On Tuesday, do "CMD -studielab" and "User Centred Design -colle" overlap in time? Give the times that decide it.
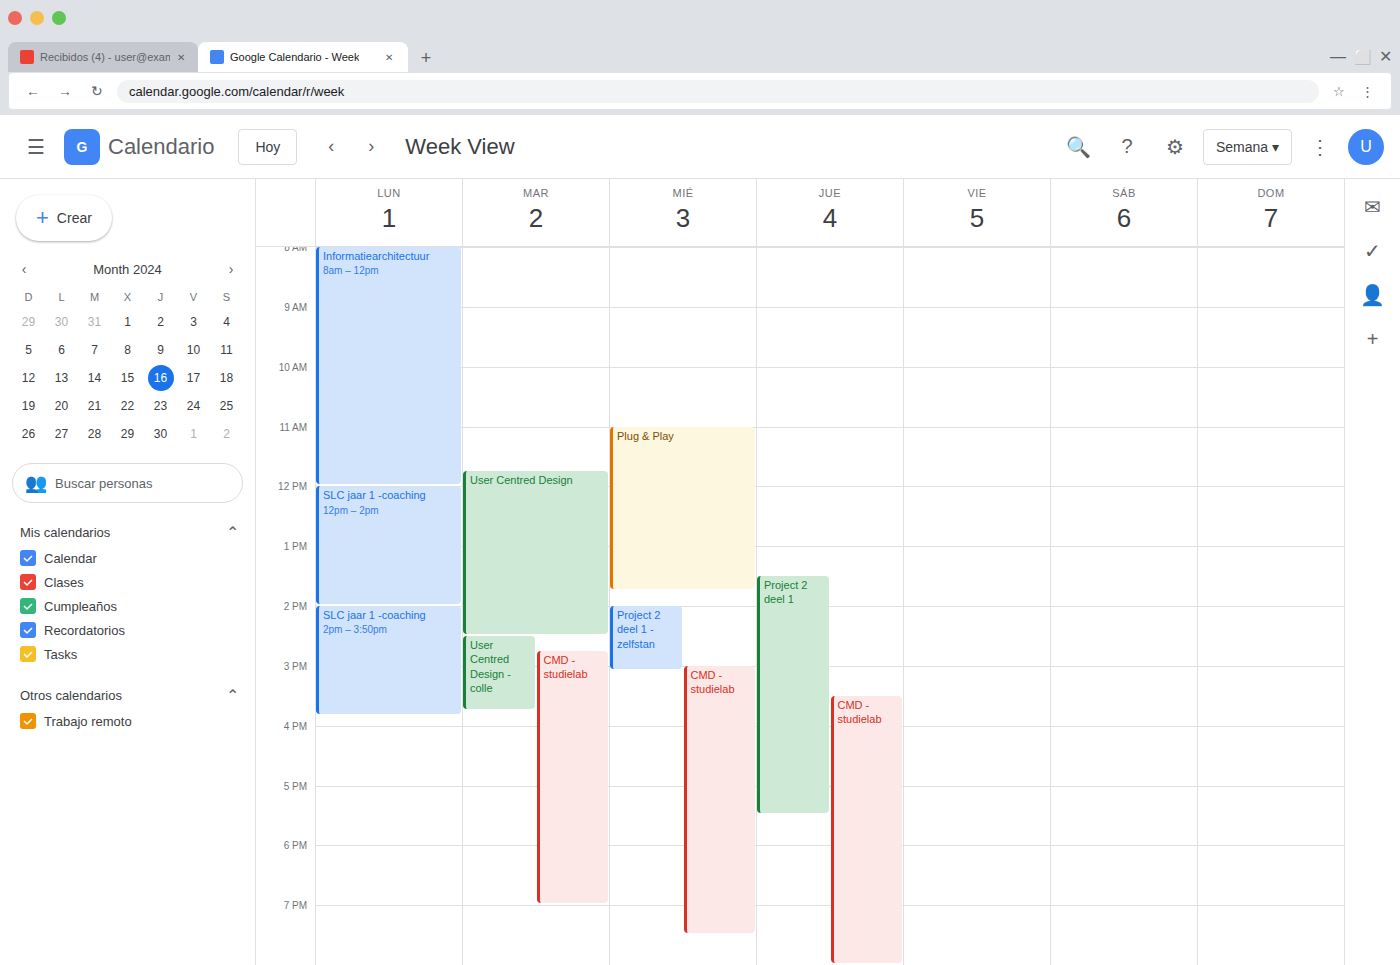
"CMD -studielab" starts at 2:45 PM, before "User Centred Design -colle" ends at 3:45 PM -- they overlap.